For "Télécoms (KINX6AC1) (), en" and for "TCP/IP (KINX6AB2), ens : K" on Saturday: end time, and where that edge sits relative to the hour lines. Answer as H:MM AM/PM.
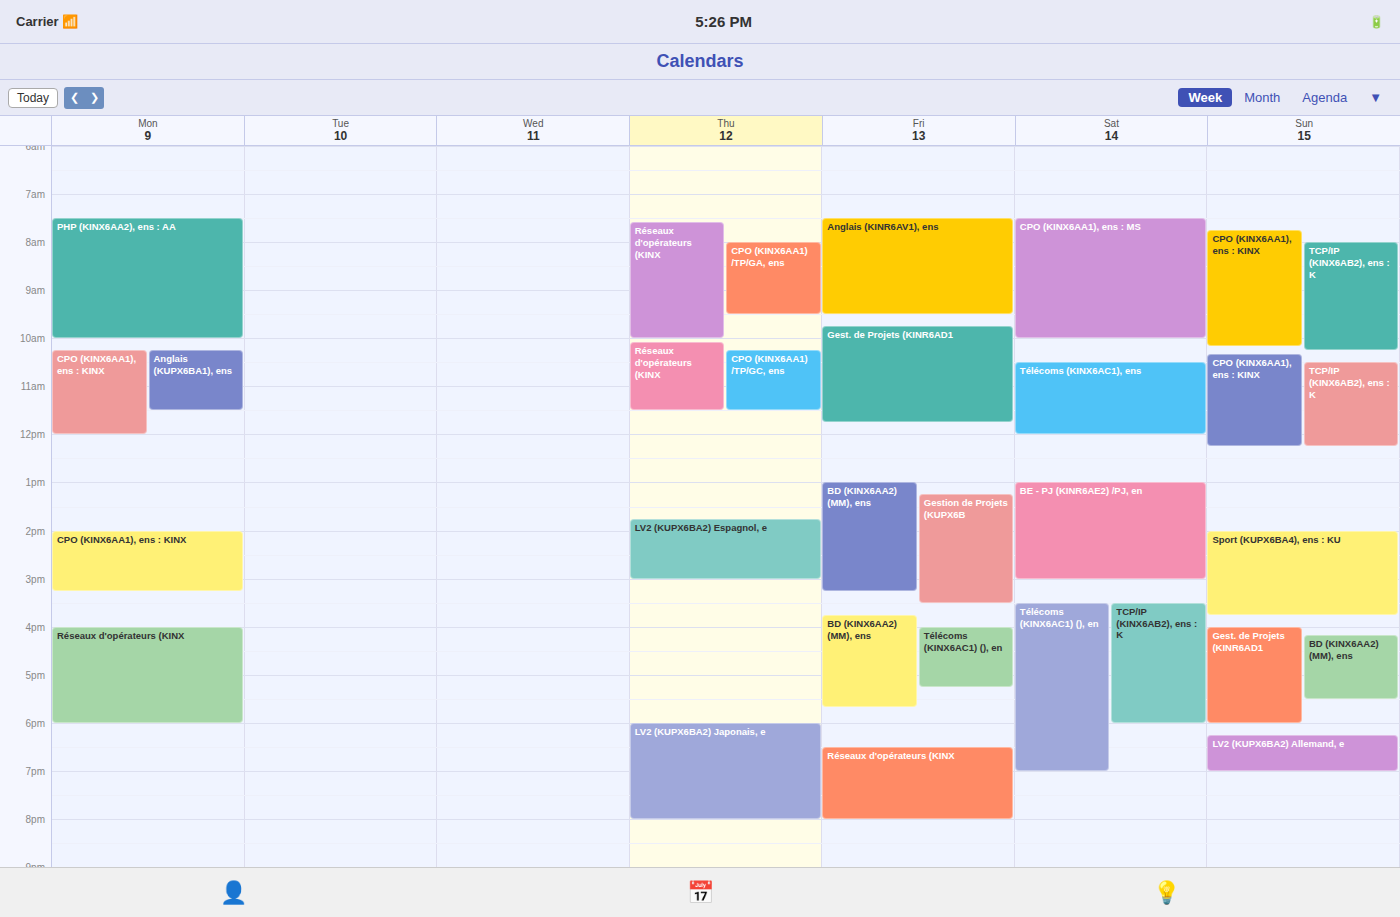
"Télécoms (KINX6AC1) (), en": 7:00 PM, exactly on the 7 PM line. "TCP/IP (KINX6AB2), ens : K": 6:00 PM, exactly on the 6 PM line.